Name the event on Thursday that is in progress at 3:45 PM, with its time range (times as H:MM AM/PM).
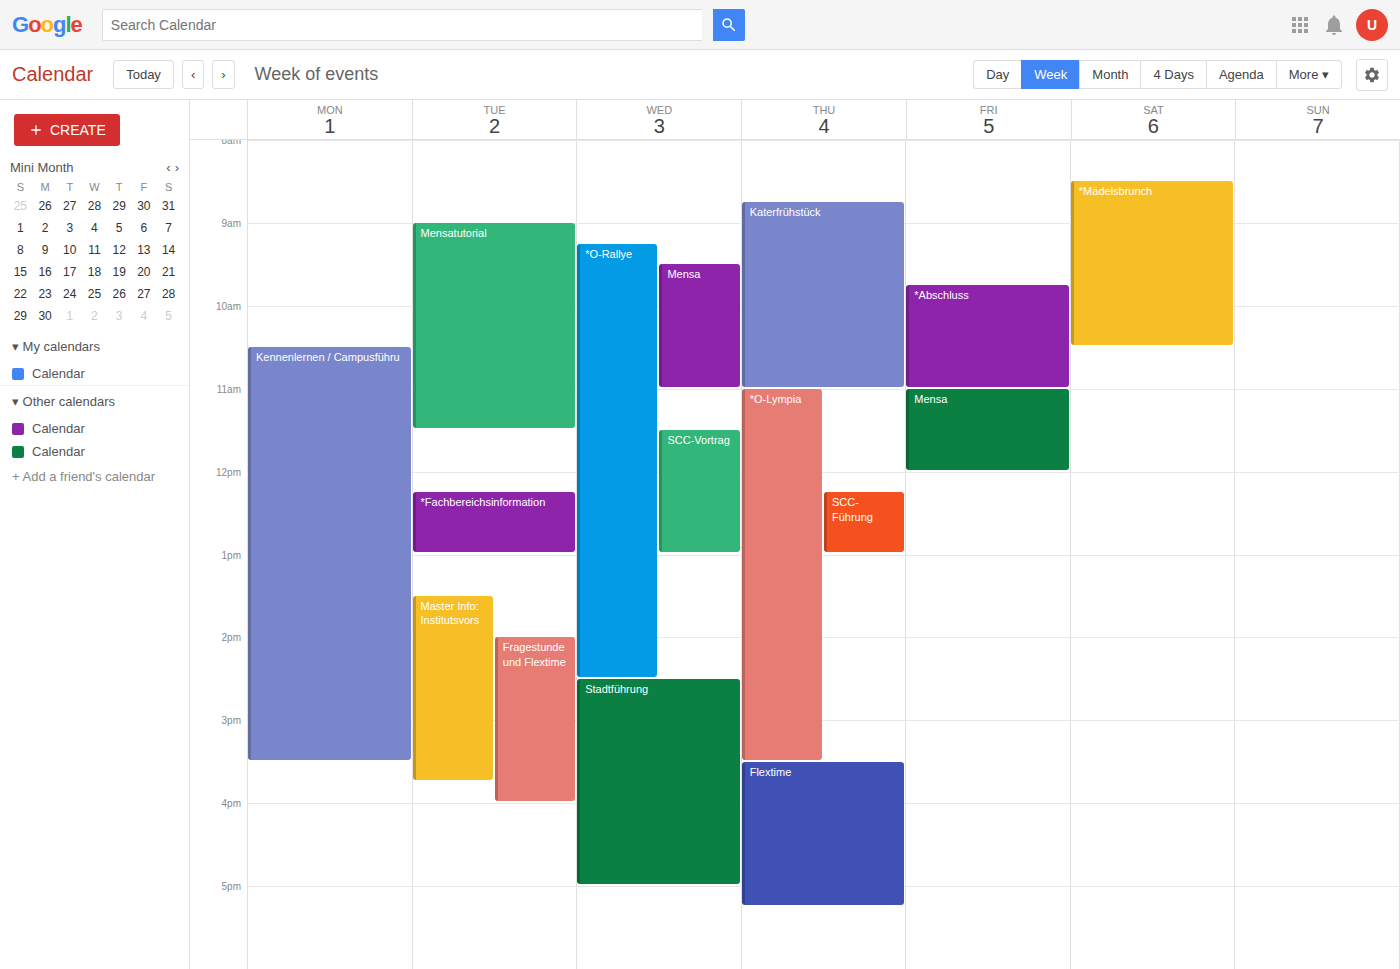
"Flextime", 3:30 PM to 5:15 PM